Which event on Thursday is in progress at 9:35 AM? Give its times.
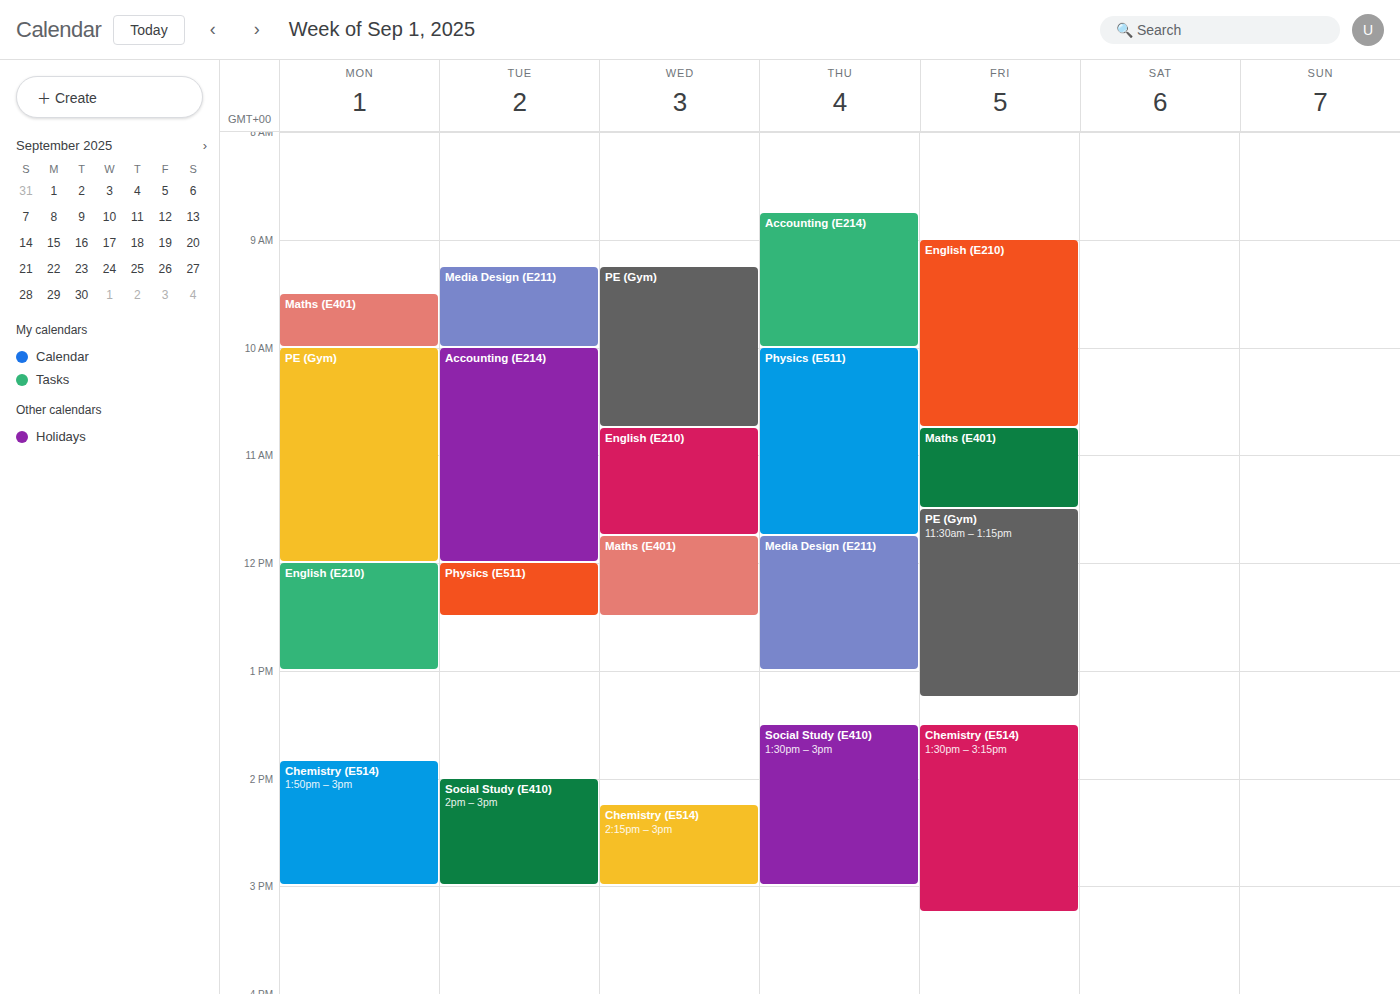
"Accounting (E214)", 8:45 AM to 10:00 AM